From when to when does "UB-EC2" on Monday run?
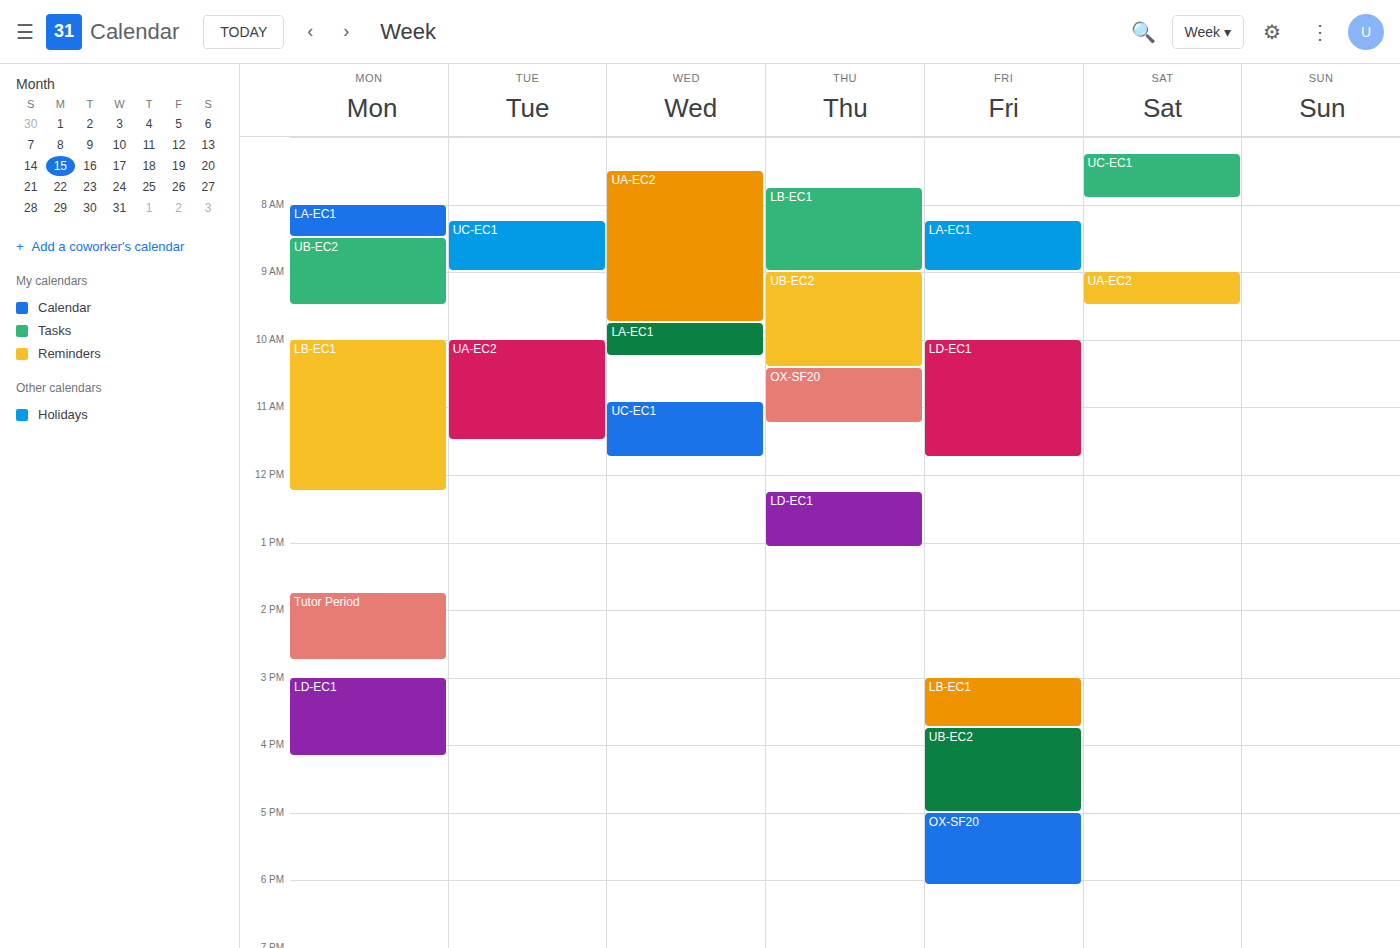
08:30 to 09:30